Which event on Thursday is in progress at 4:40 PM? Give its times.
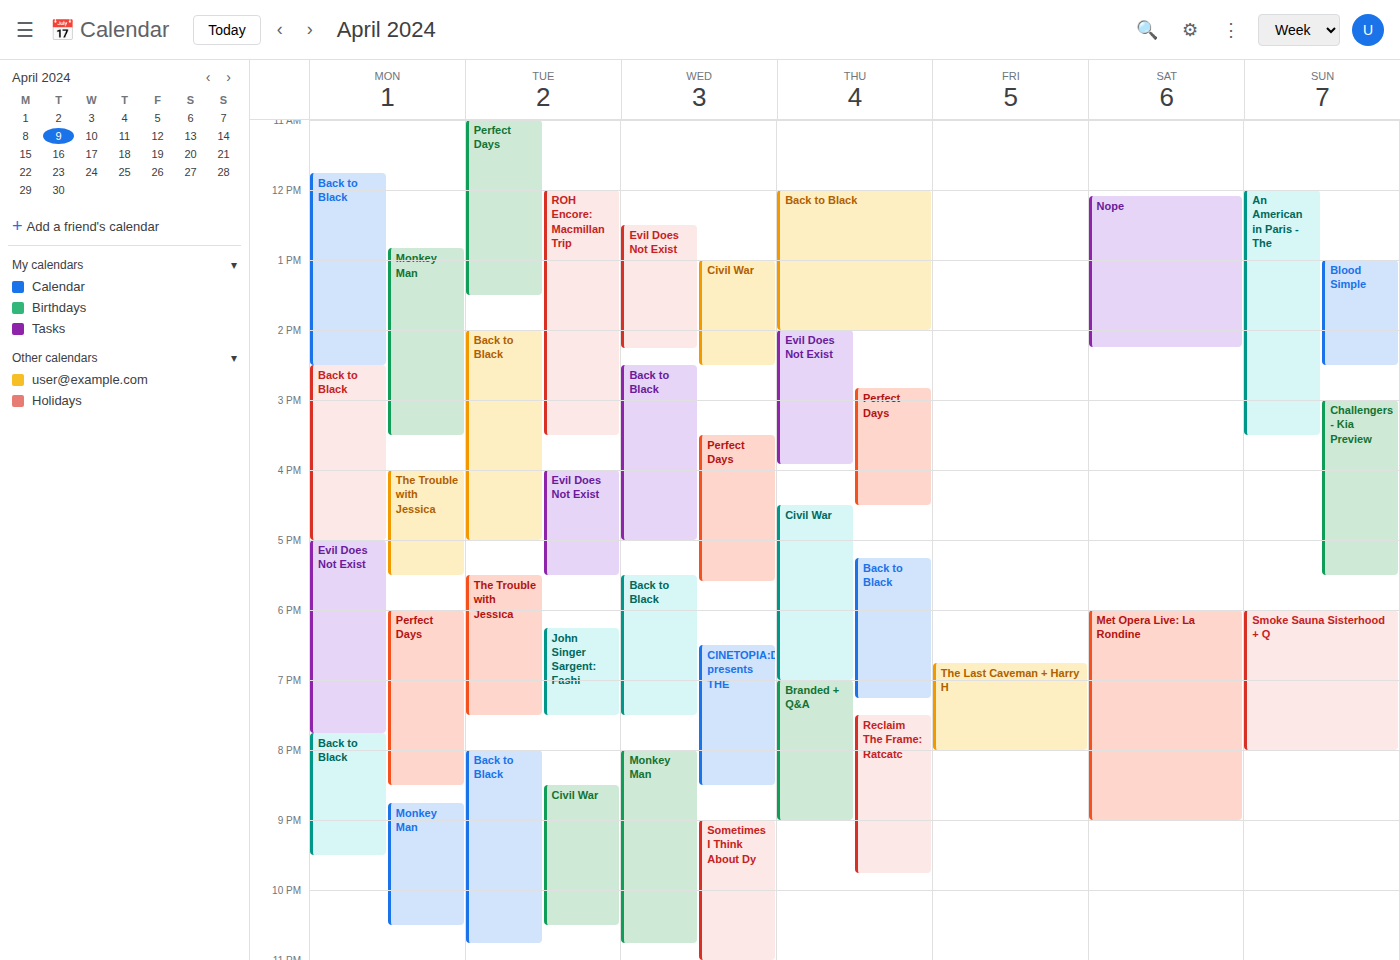
"Civil War", 4:30 PM to 7:00 PM